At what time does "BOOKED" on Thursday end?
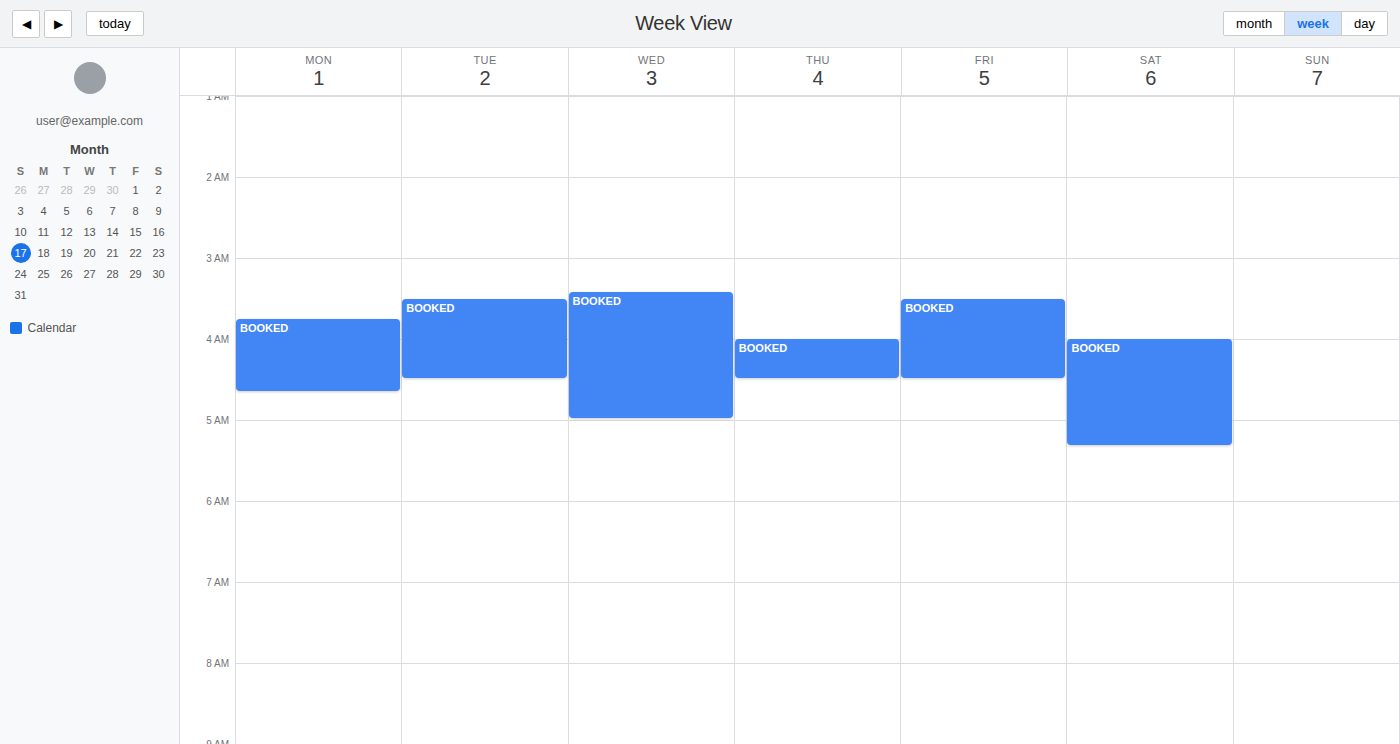
04:30